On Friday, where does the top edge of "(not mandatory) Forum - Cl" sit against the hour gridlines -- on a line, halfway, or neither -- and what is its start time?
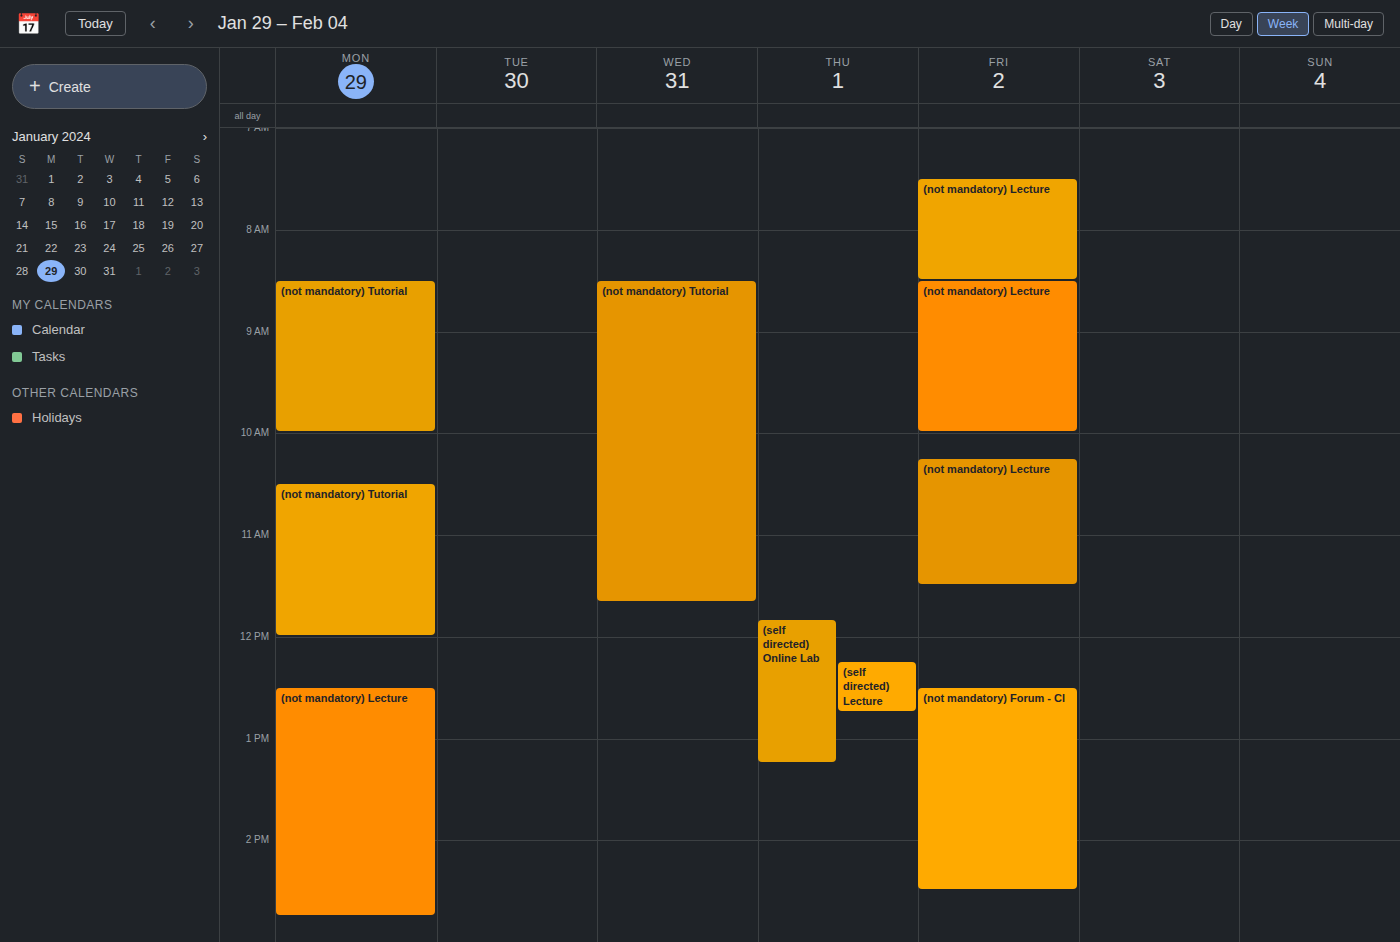
12:30 PM -- halfway between the 12 PM and 1 PM lines.